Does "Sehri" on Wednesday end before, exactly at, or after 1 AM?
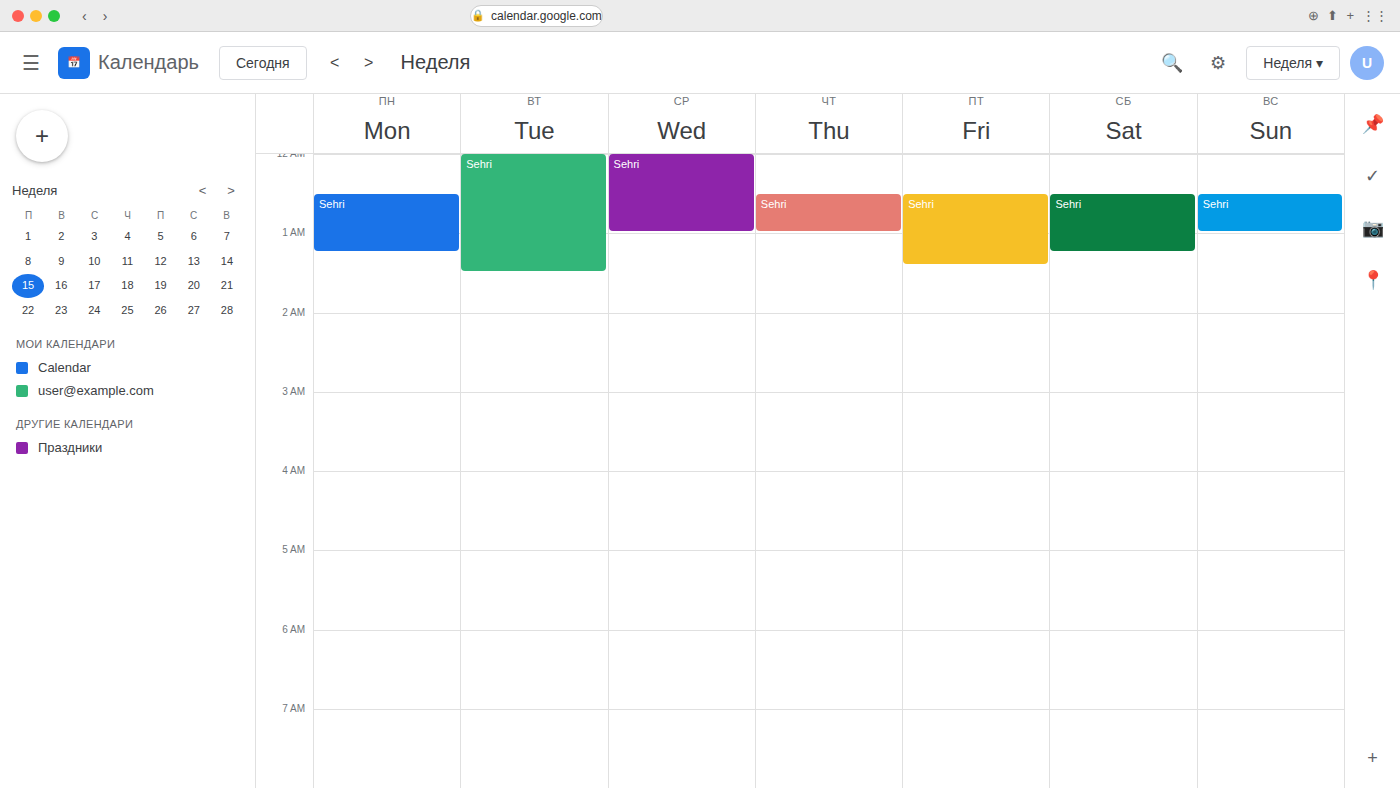
1:00 AM -- exactly at 1 AM, on the 1 AM line.